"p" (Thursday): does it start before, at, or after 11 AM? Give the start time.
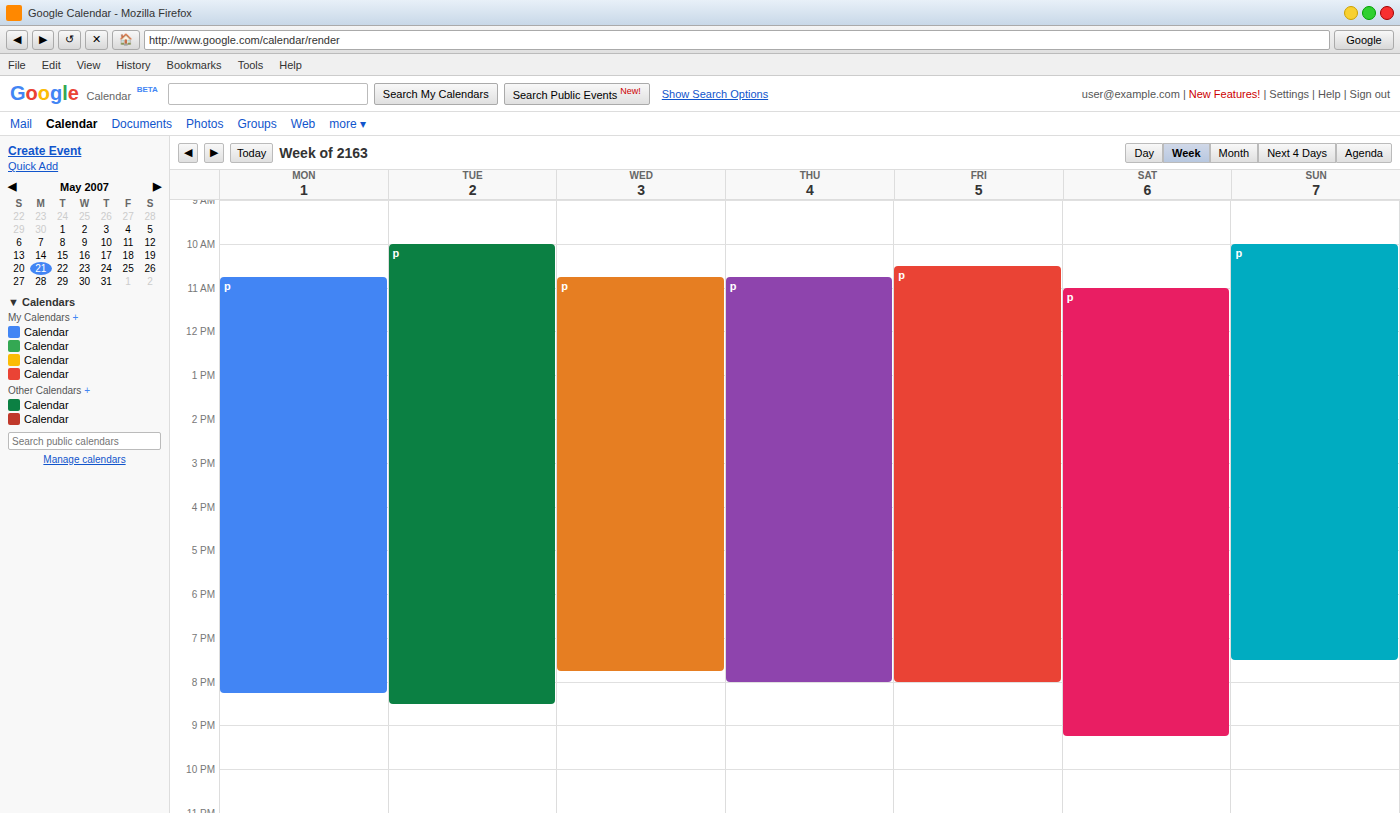
10:45 AM -- before 11 AM, 15 minutes above the 11 AM line.